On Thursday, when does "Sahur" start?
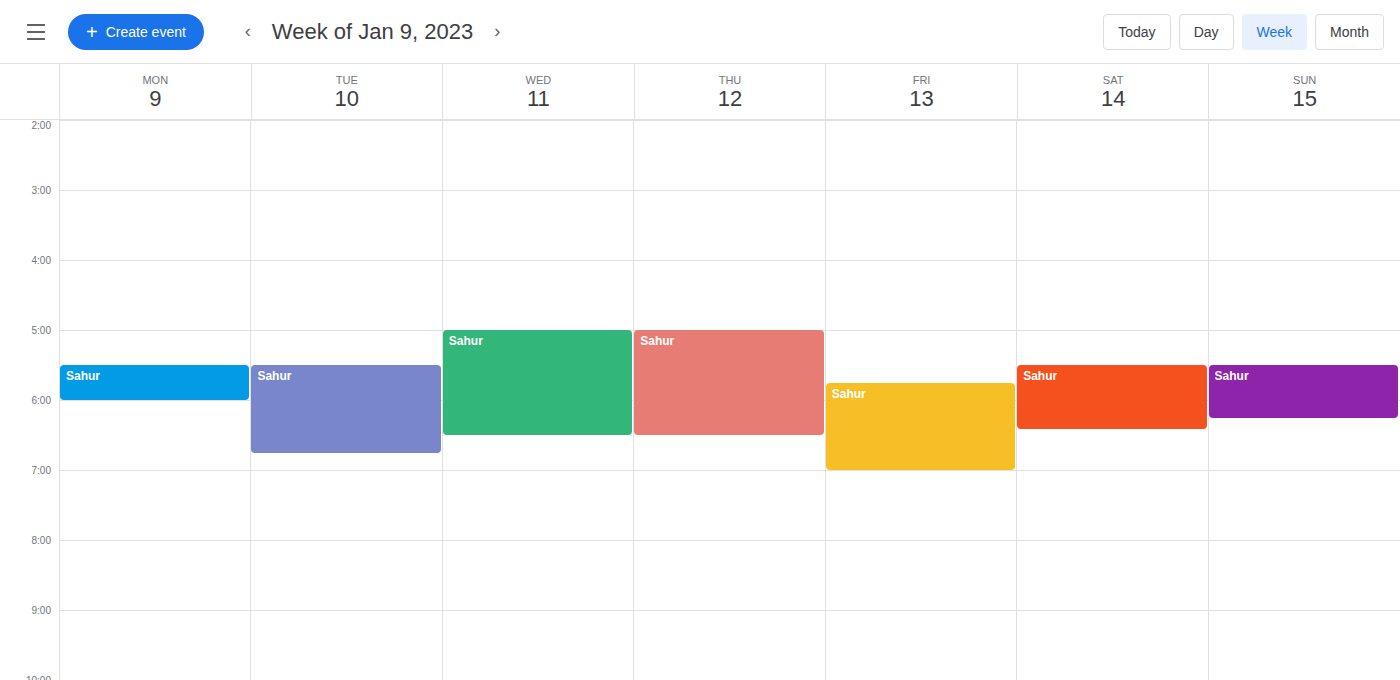
5:00 AM